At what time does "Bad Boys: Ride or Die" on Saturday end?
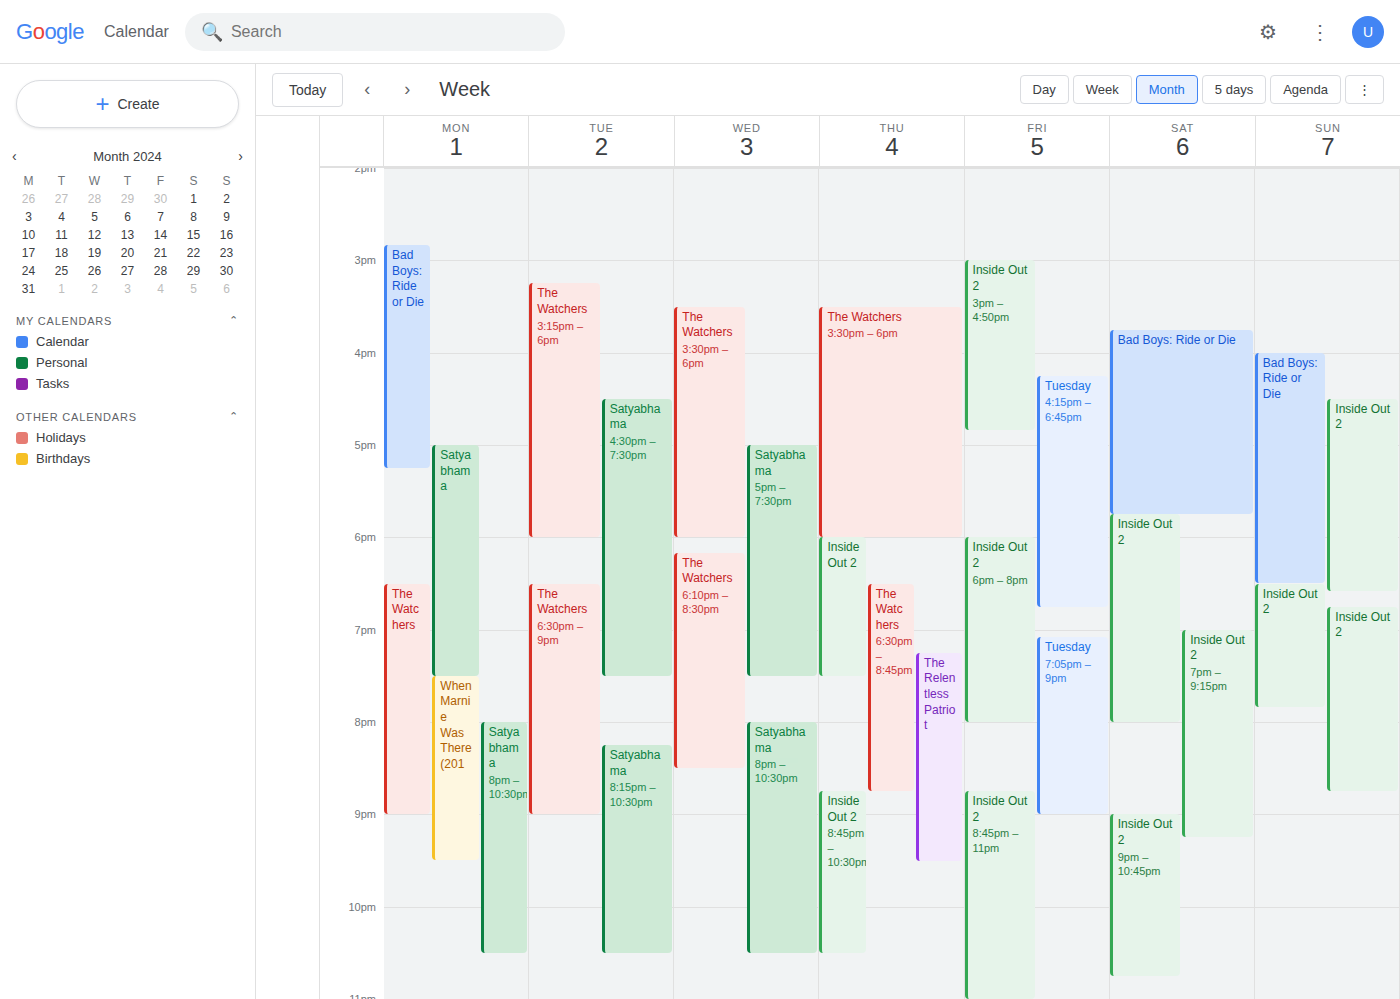
5:45 PM